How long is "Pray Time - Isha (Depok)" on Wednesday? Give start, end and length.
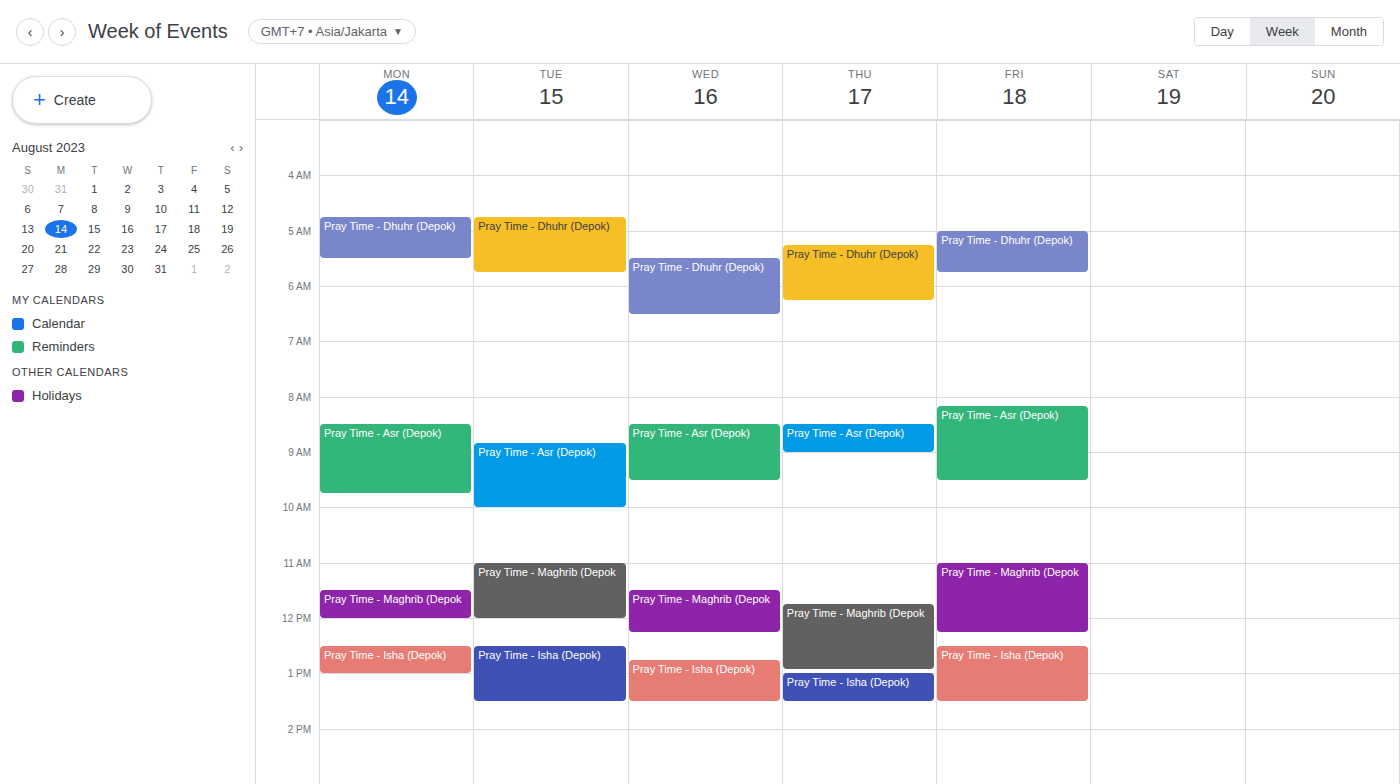
12:45 PM to 1:30 PM, 45 minutes